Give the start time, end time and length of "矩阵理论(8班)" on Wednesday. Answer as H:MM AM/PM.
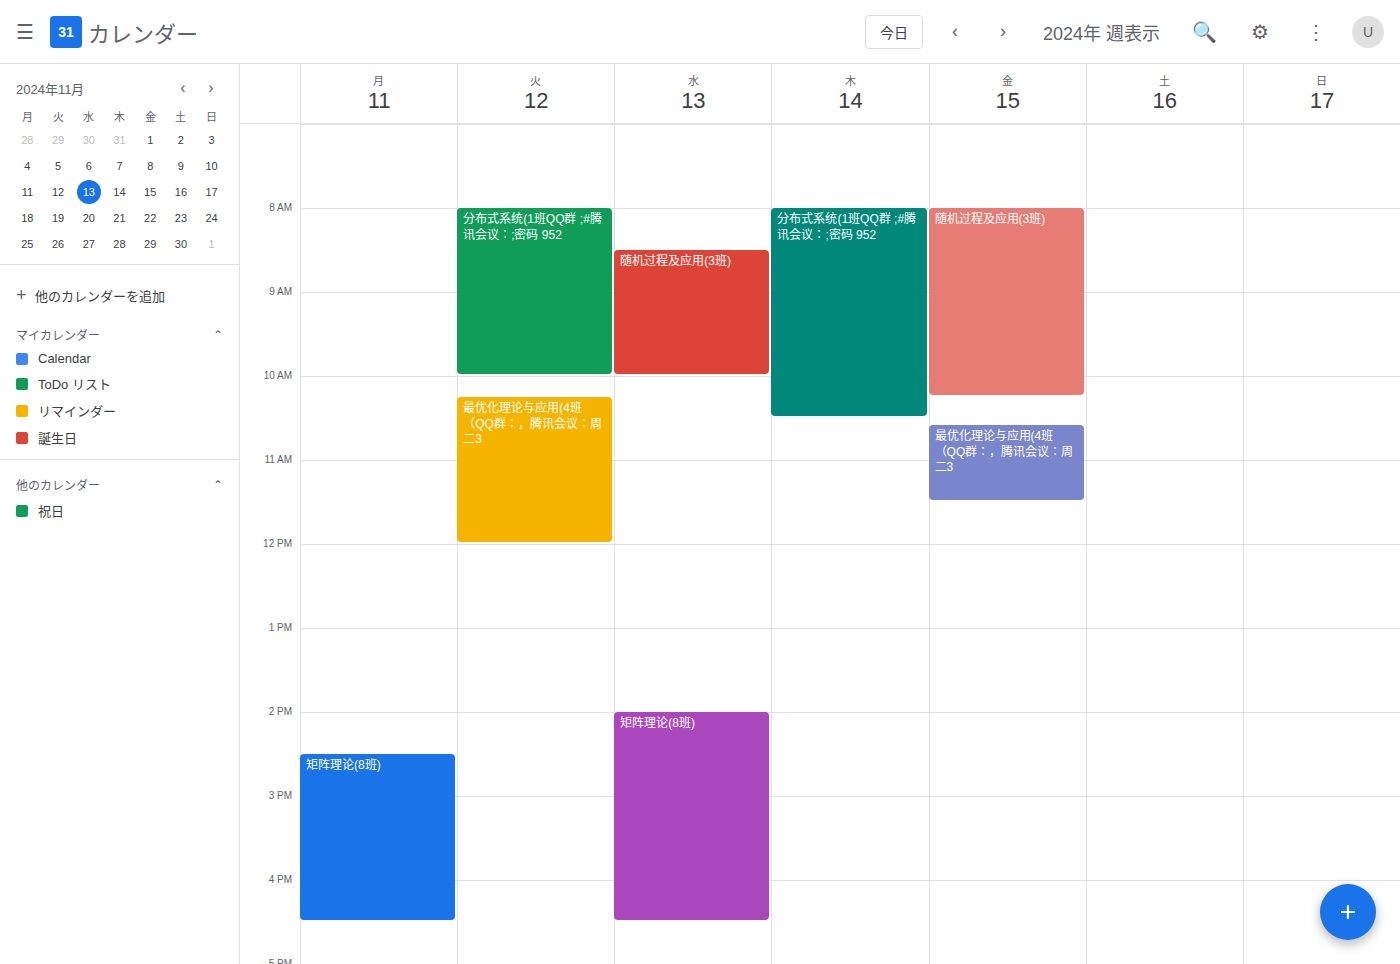
2:00 PM to 4:30 PM, 2 hours 30 minutes